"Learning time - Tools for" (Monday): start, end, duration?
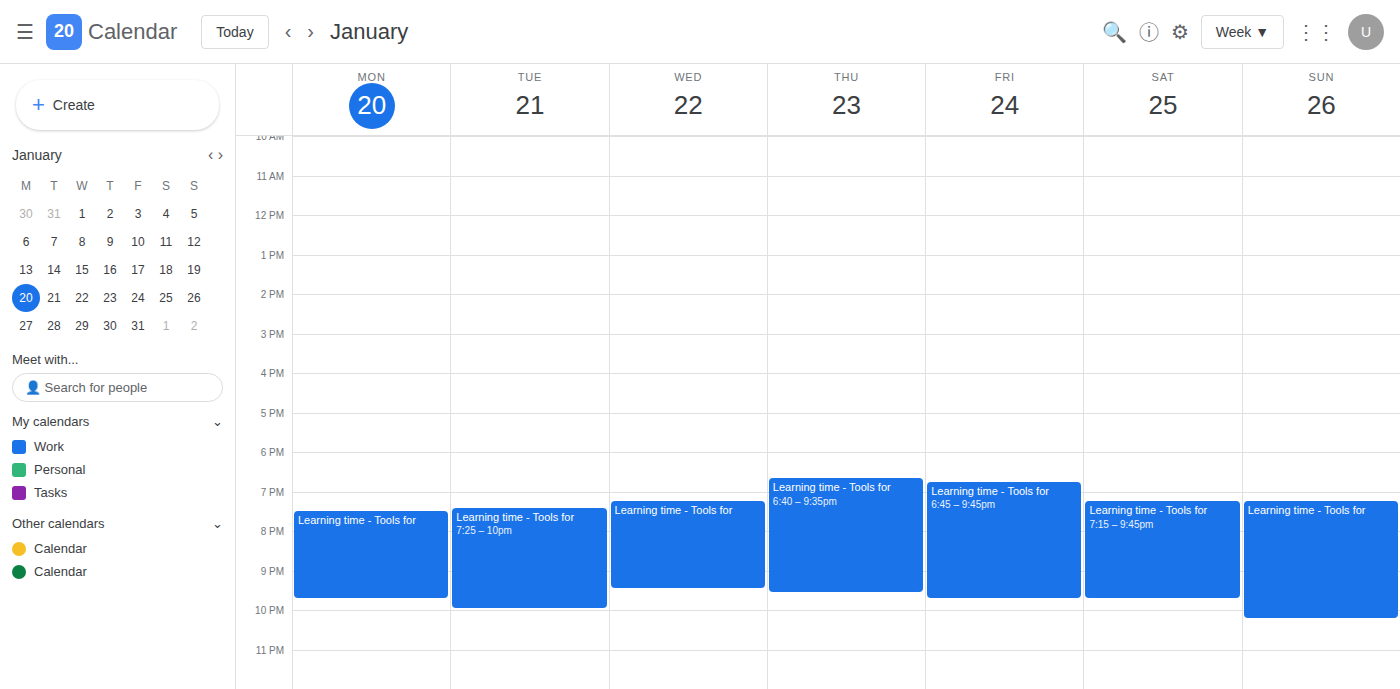
19:30 to 21:45, 2 hours 15 minutes